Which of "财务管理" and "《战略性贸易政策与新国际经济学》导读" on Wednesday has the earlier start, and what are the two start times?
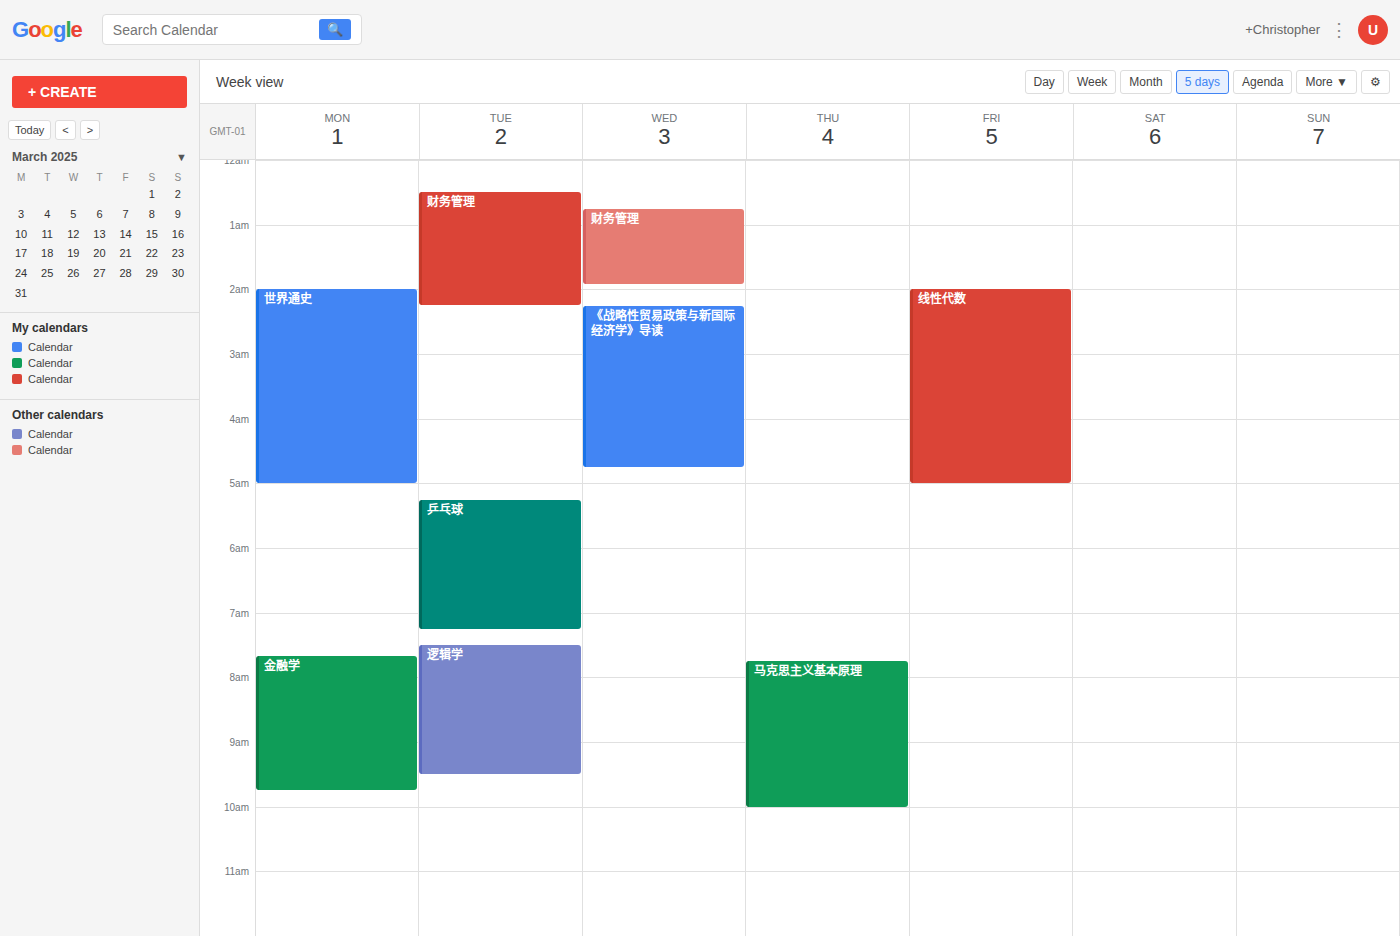
"财务管理" 00:45; "《战略性贸易政策与新国际经济学》导读" 02:15.